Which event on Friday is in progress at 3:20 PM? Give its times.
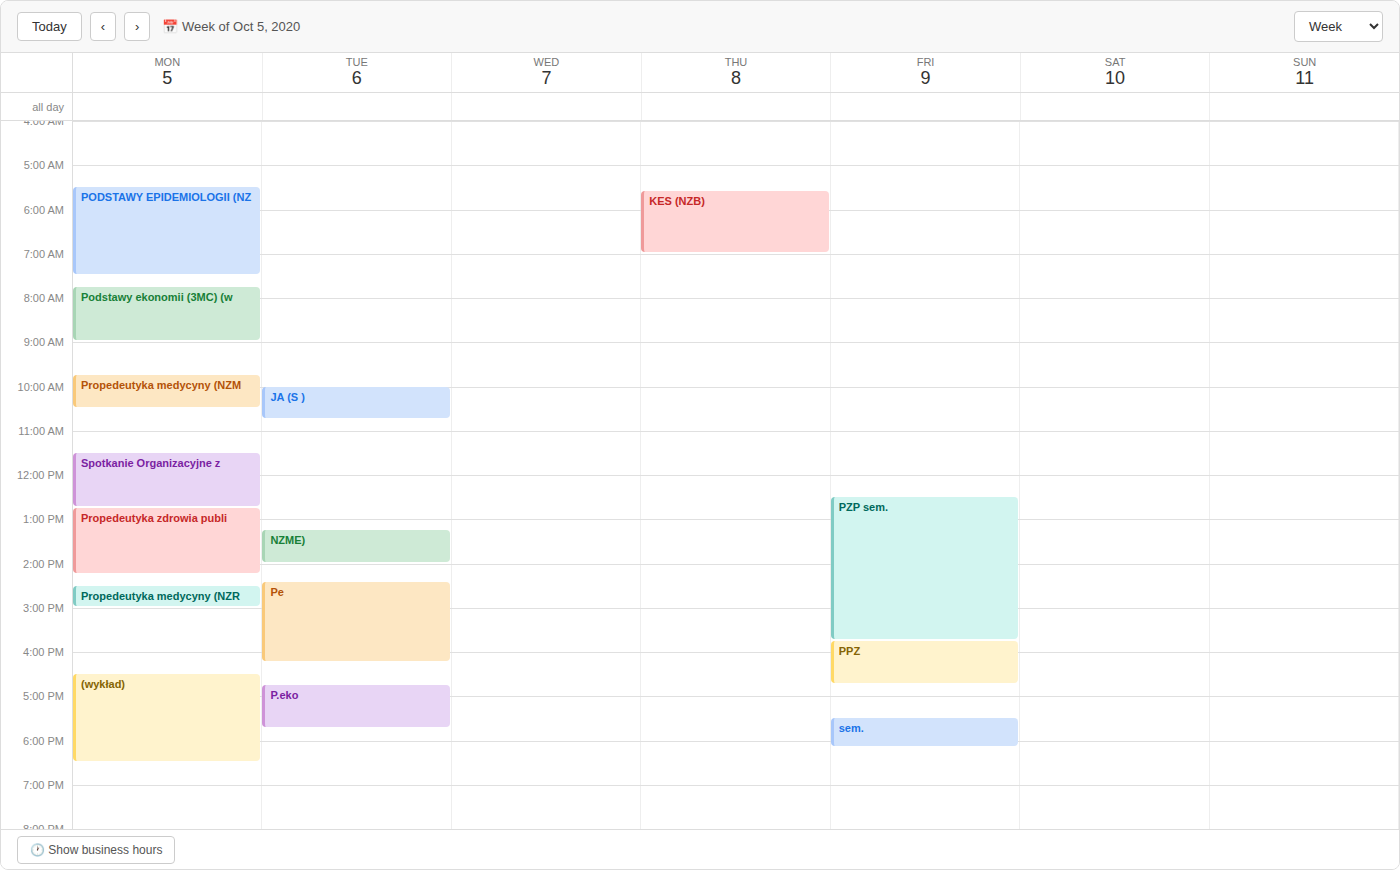
"PZP sem.", 12:30 PM to 3:45 PM